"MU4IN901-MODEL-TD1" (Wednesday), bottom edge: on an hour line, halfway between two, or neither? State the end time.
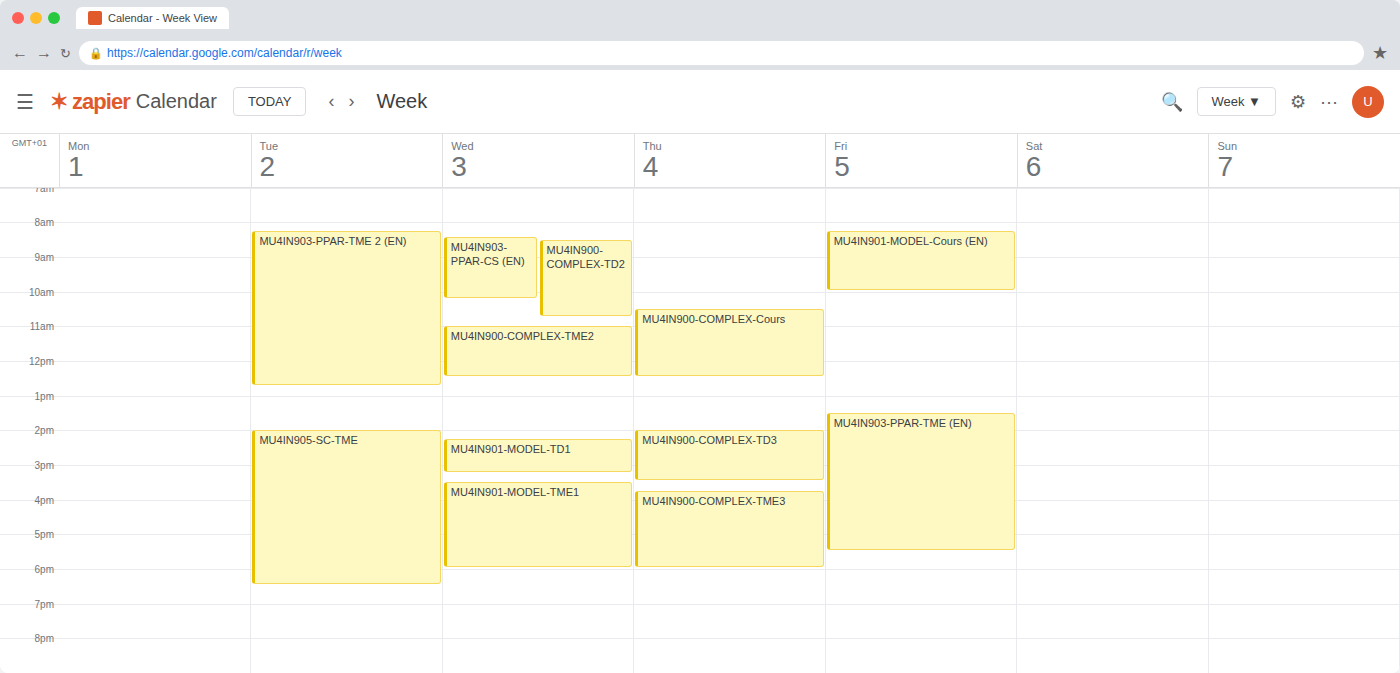
3:15 PM -- neither: a quarter of the way from the 3 PM line to the 4 PM line.